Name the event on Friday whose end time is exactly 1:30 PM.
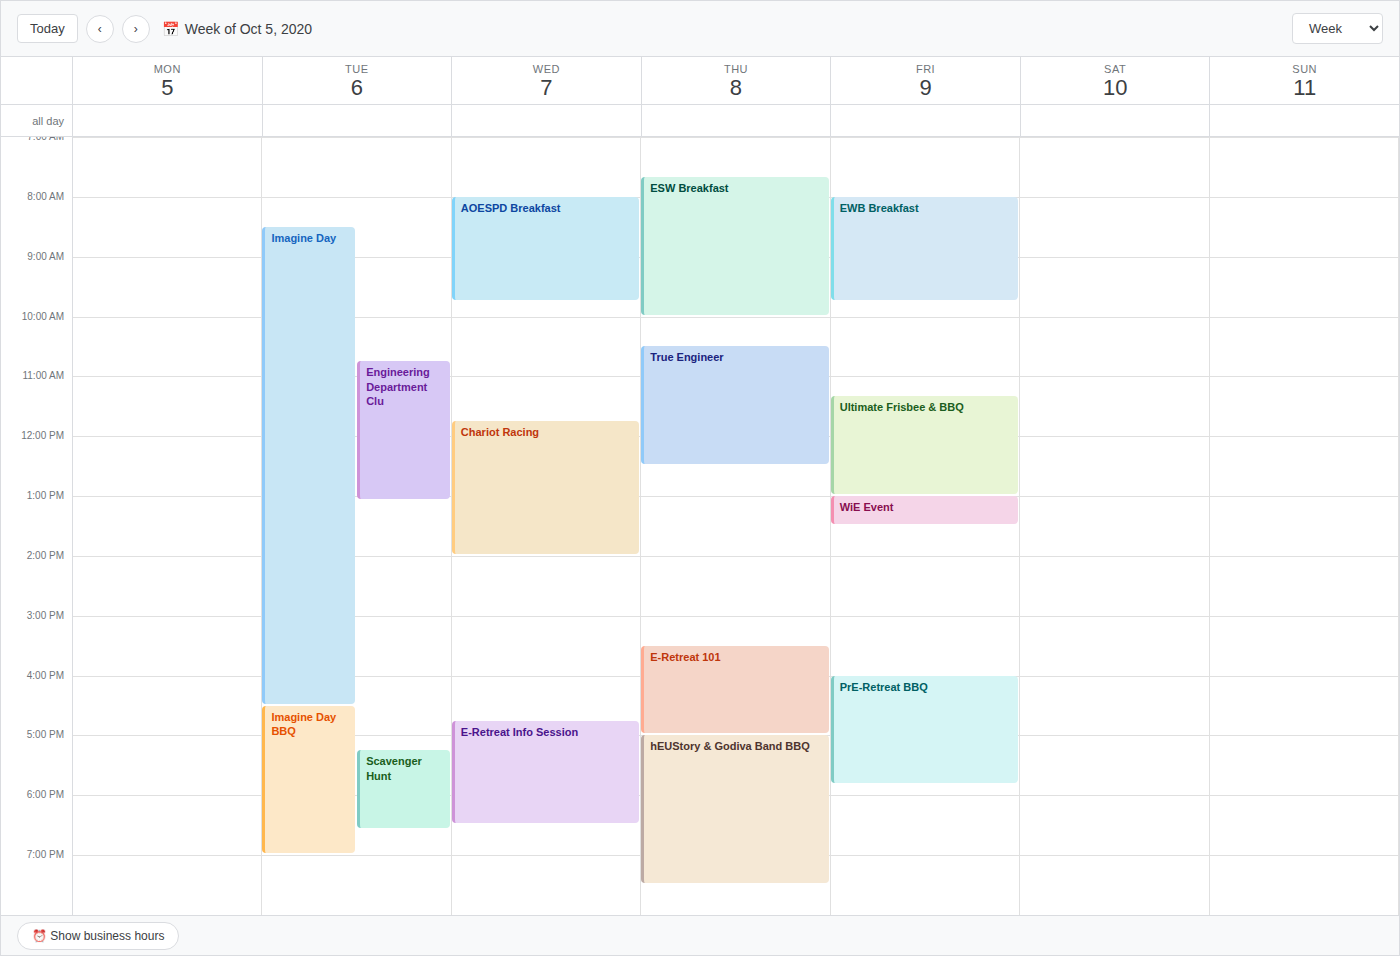
"WiE Event"